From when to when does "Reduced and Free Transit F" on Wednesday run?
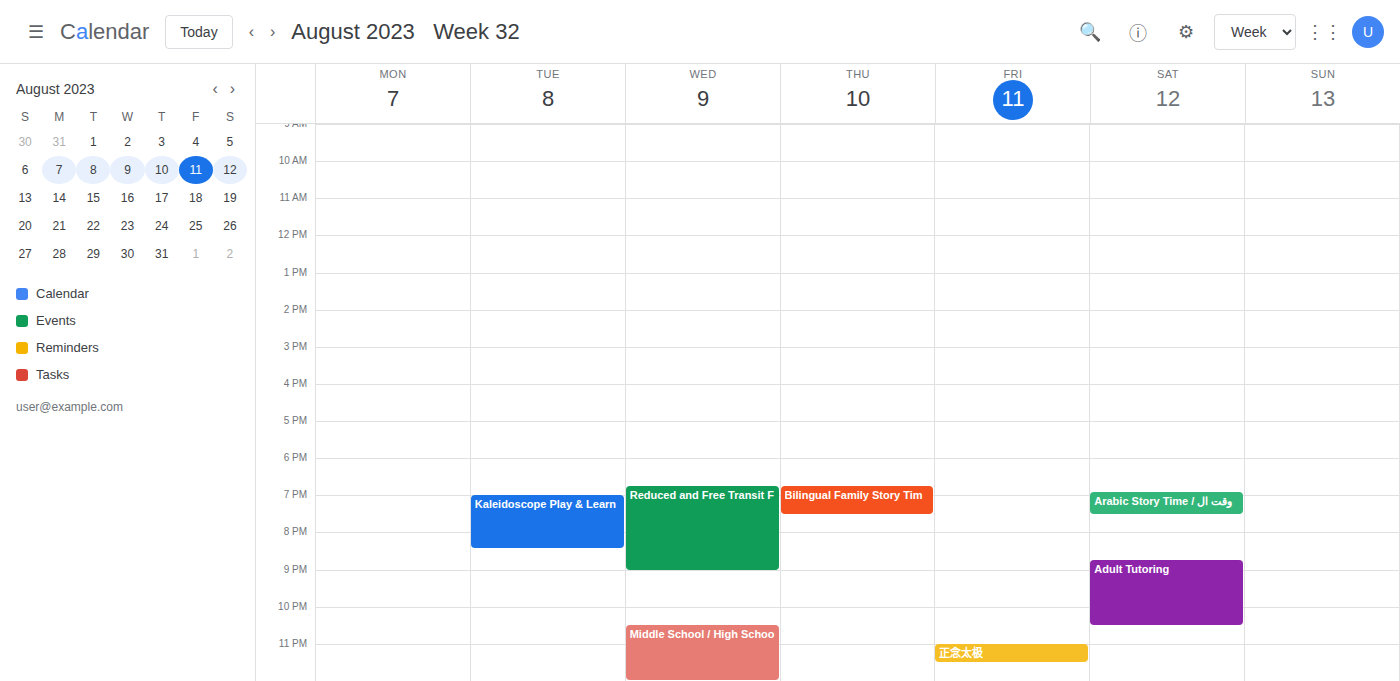
6:45 PM to 9:00 PM